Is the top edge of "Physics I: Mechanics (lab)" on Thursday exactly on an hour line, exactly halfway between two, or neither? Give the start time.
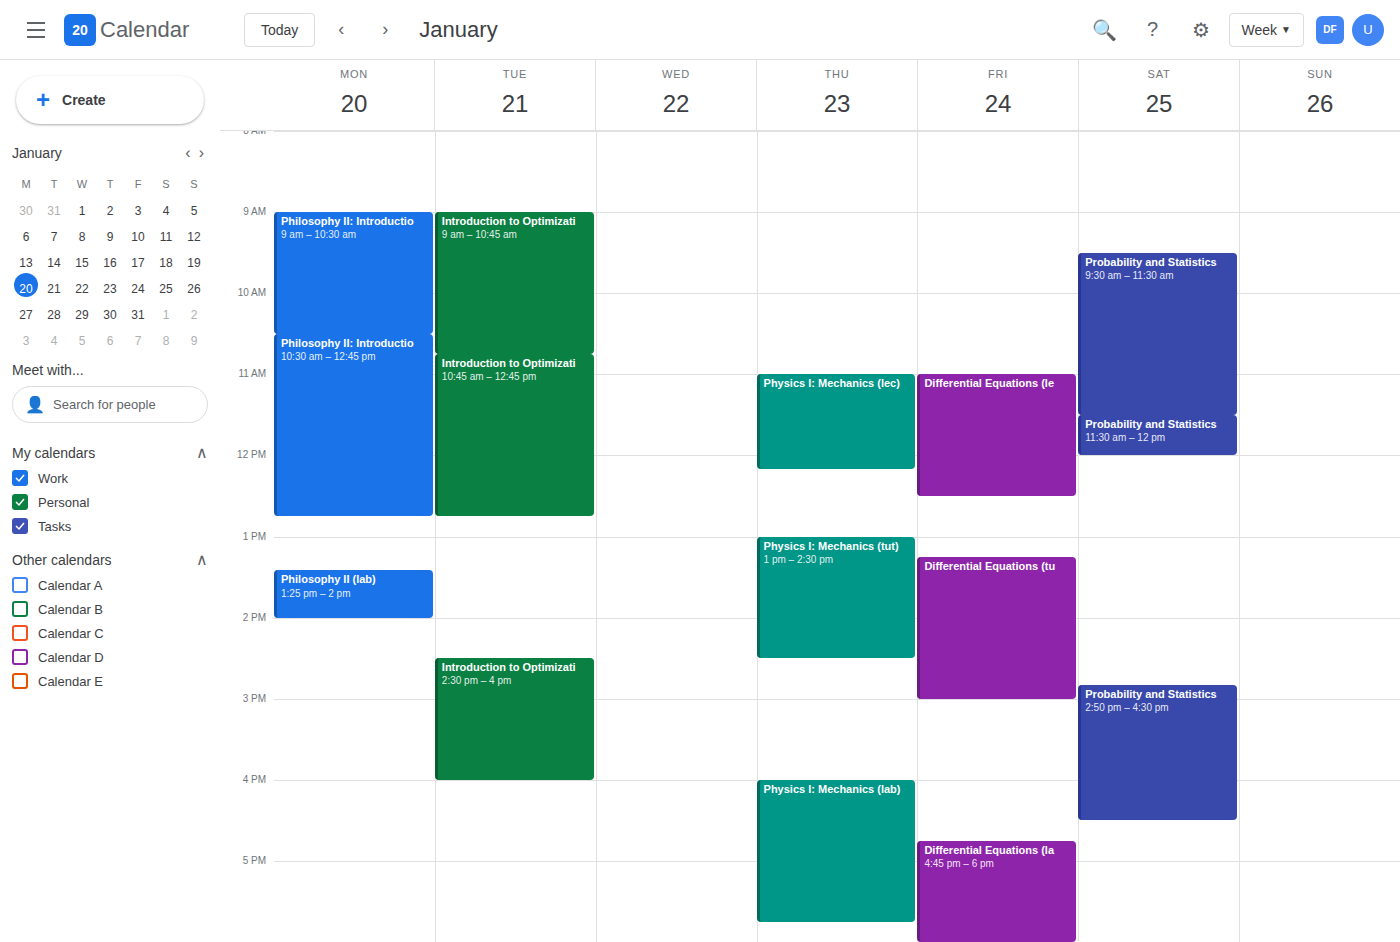
4:00 PM -- exactly on the 4 PM line.